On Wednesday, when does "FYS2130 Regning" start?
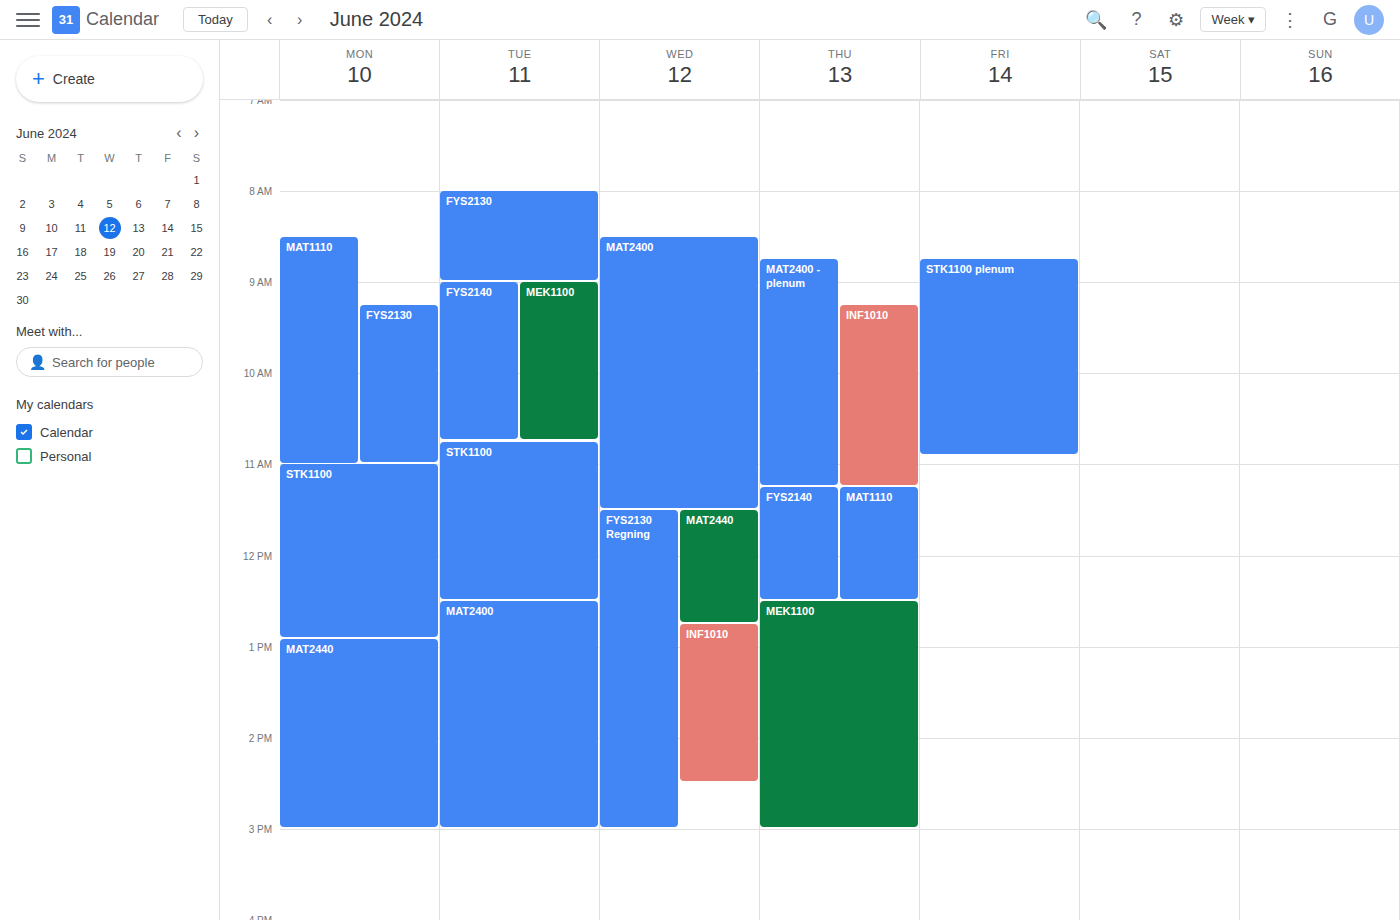
11:30 AM